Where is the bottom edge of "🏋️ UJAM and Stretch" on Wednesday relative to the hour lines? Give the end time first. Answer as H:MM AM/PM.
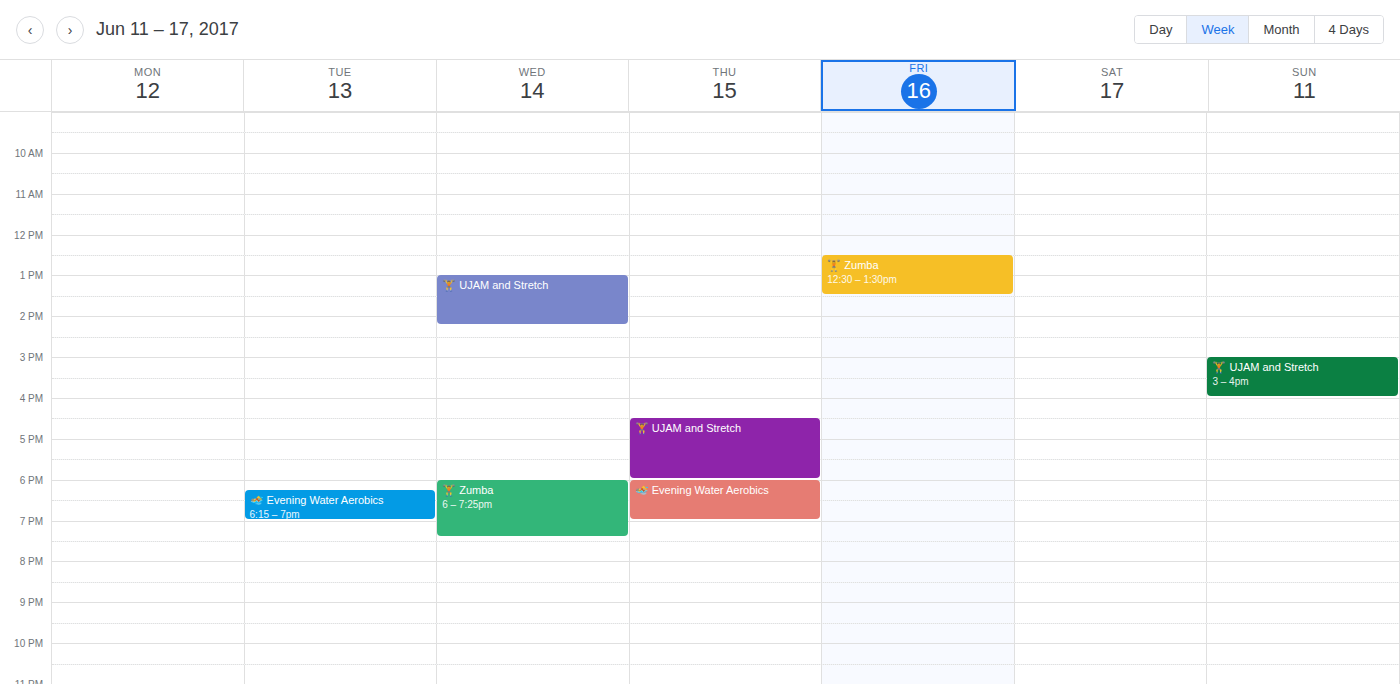
2:15 PM -- neither: a quarter of the way from the 2 PM line to the 3 PM line.